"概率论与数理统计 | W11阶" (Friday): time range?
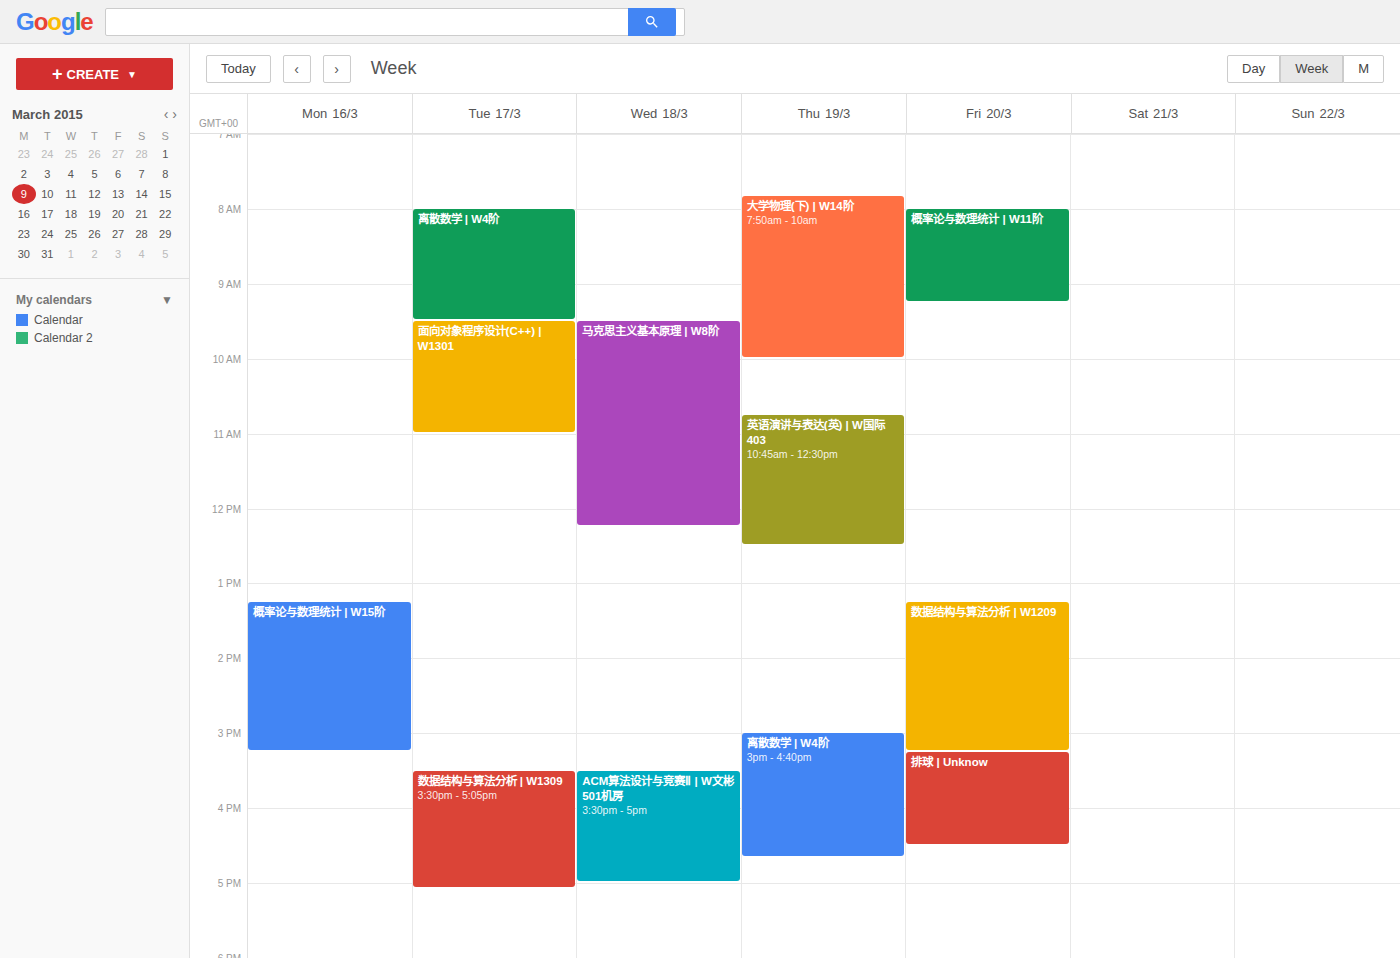
8:00 AM to 9:15 AM